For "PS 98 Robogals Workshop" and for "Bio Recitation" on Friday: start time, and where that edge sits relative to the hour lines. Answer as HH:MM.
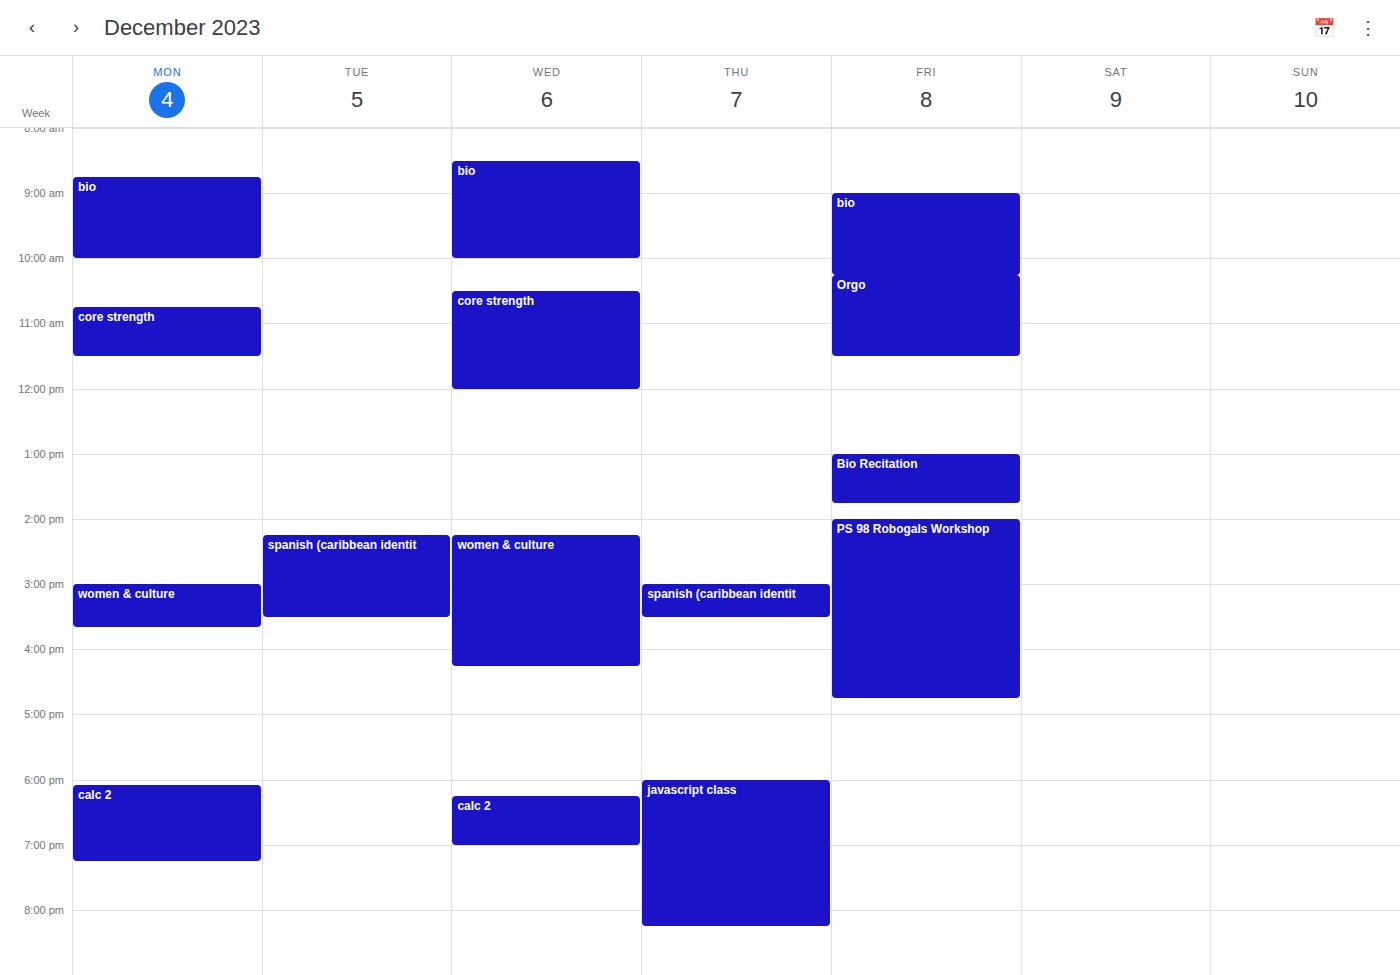
"PS 98 Robogals Workshop": 14:00, exactly on the 14:00 line. "Bio Recitation": 13:00, exactly on the 13:00 line.